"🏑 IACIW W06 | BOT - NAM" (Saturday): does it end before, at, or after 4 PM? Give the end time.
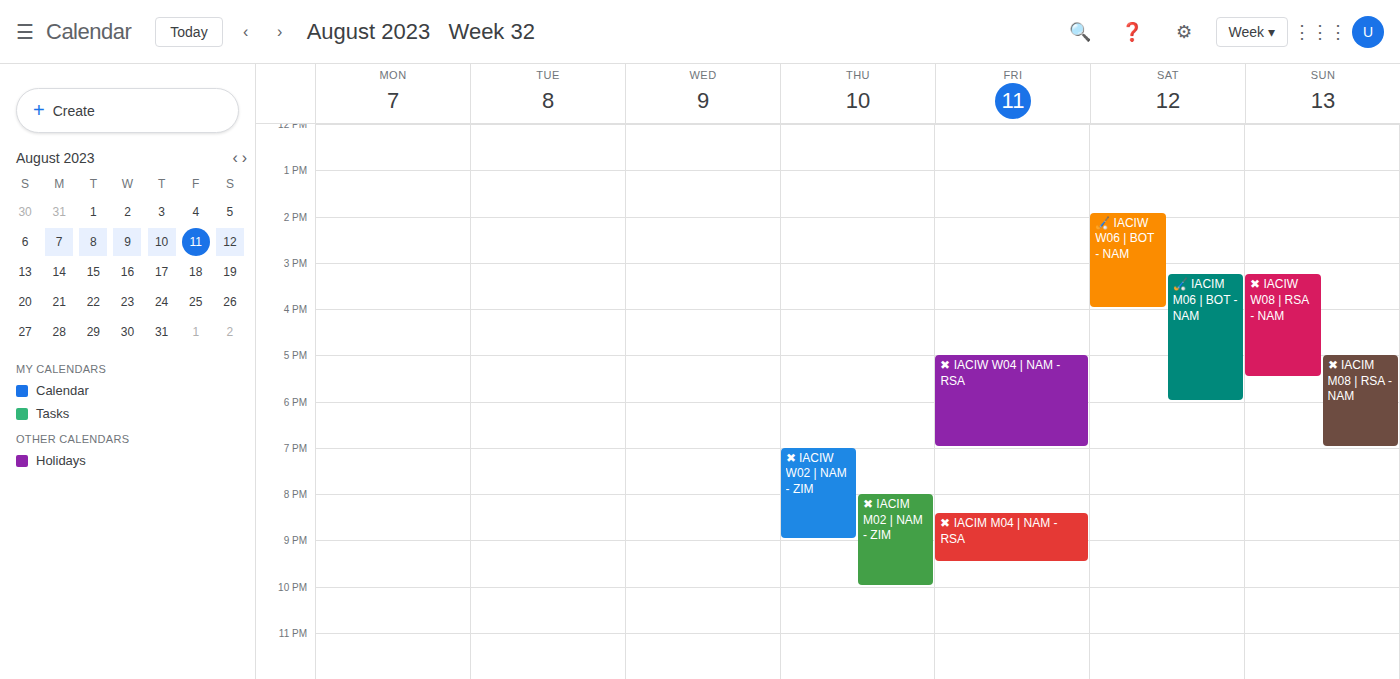
4:00 PM -- exactly at 4 PM, on the 4 PM line.